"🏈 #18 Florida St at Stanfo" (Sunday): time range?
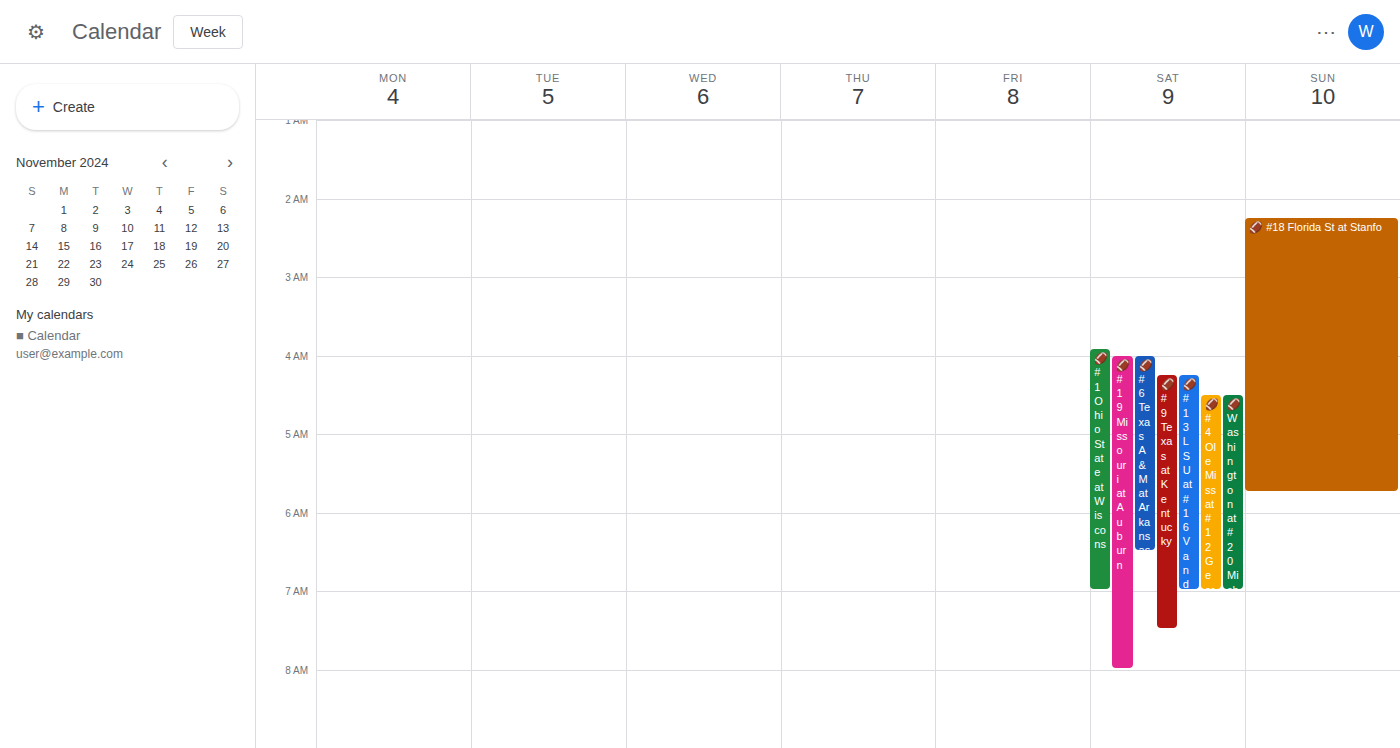
2:15 AM to 5:45 AM